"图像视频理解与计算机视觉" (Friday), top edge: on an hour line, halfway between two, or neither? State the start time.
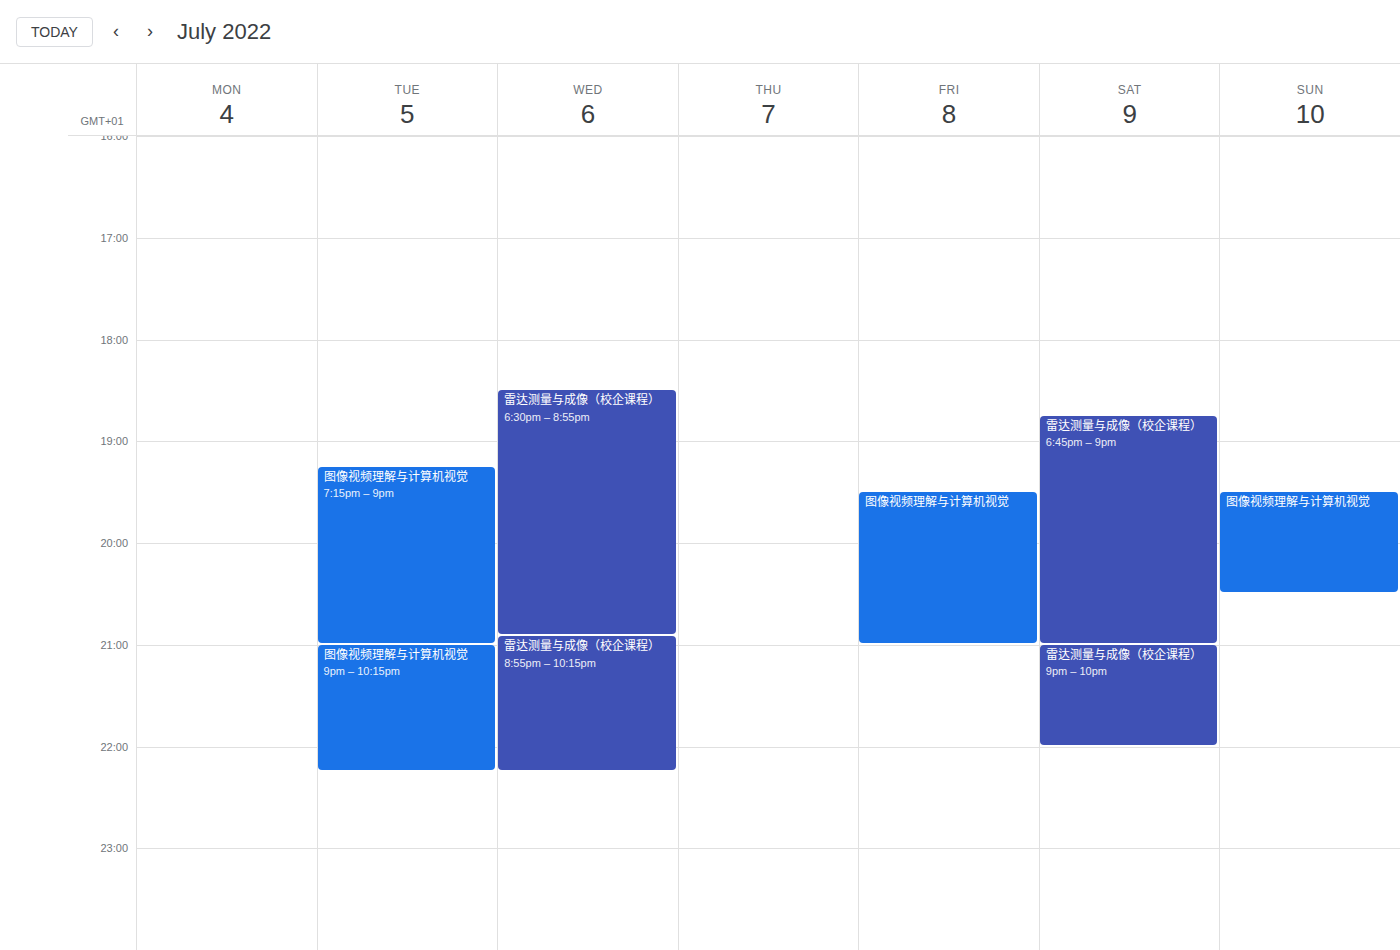
7:30 PM -- halfway between the 7 PM and 8 PM lines.